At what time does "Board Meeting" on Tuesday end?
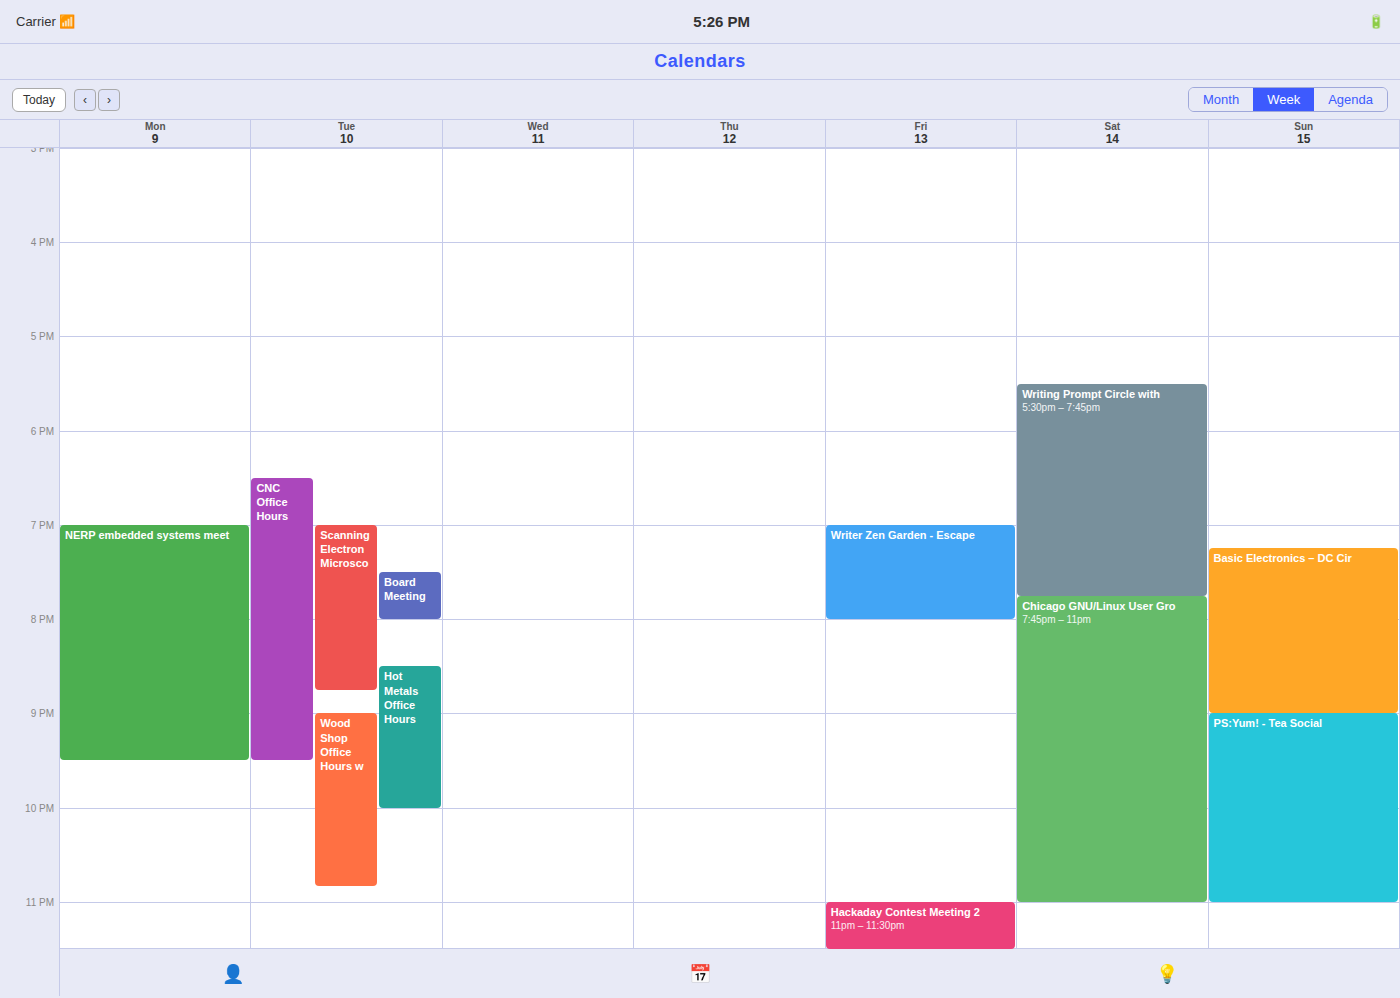
8:00 PM